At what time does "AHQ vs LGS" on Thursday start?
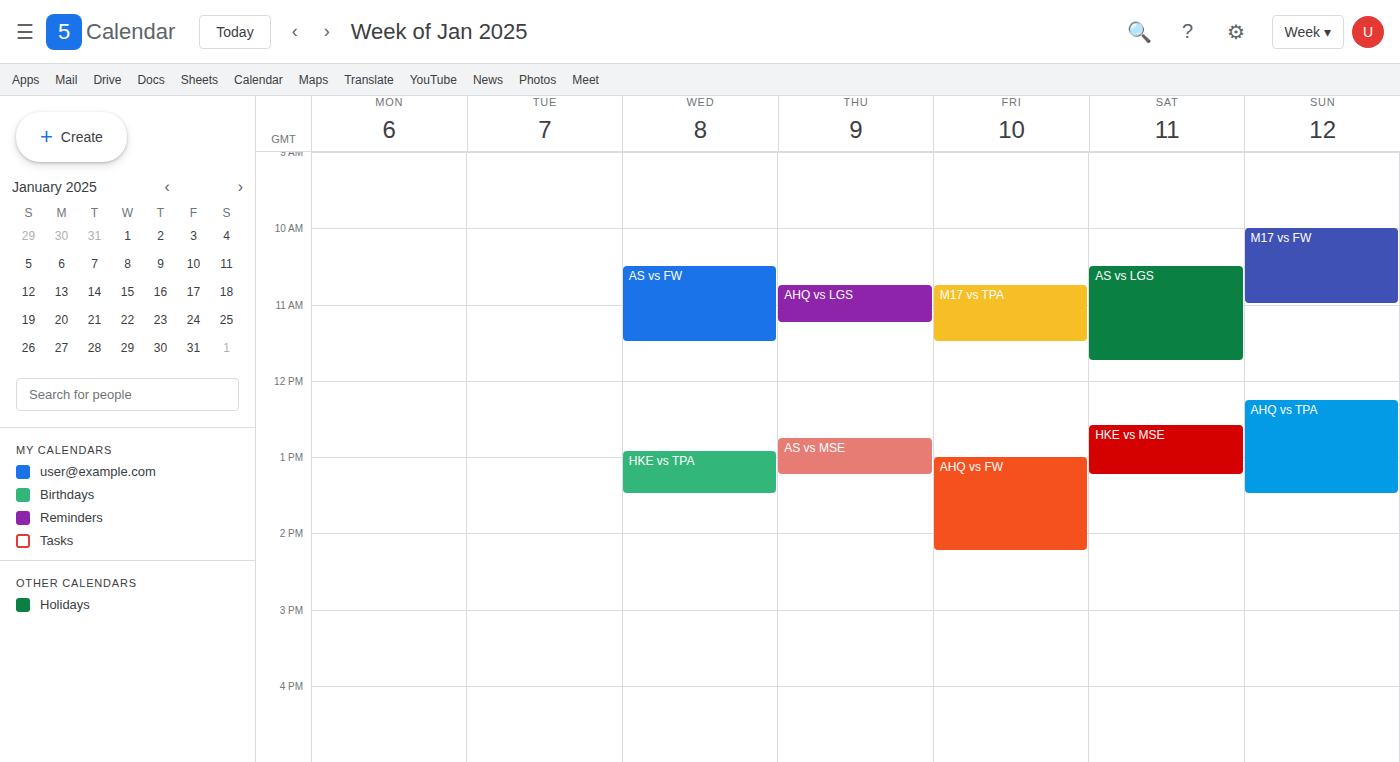
10:45 AM